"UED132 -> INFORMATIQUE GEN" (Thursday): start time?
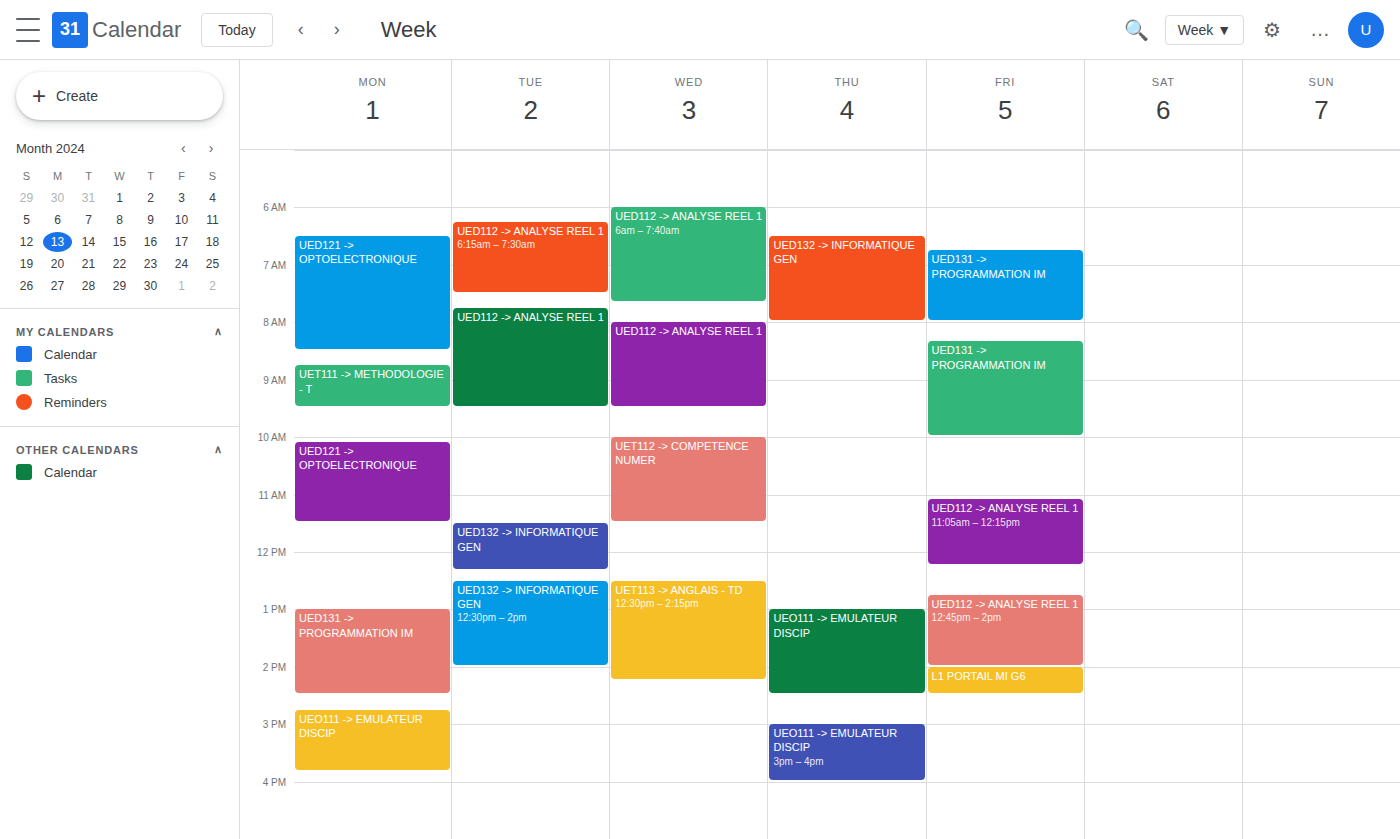
06:30